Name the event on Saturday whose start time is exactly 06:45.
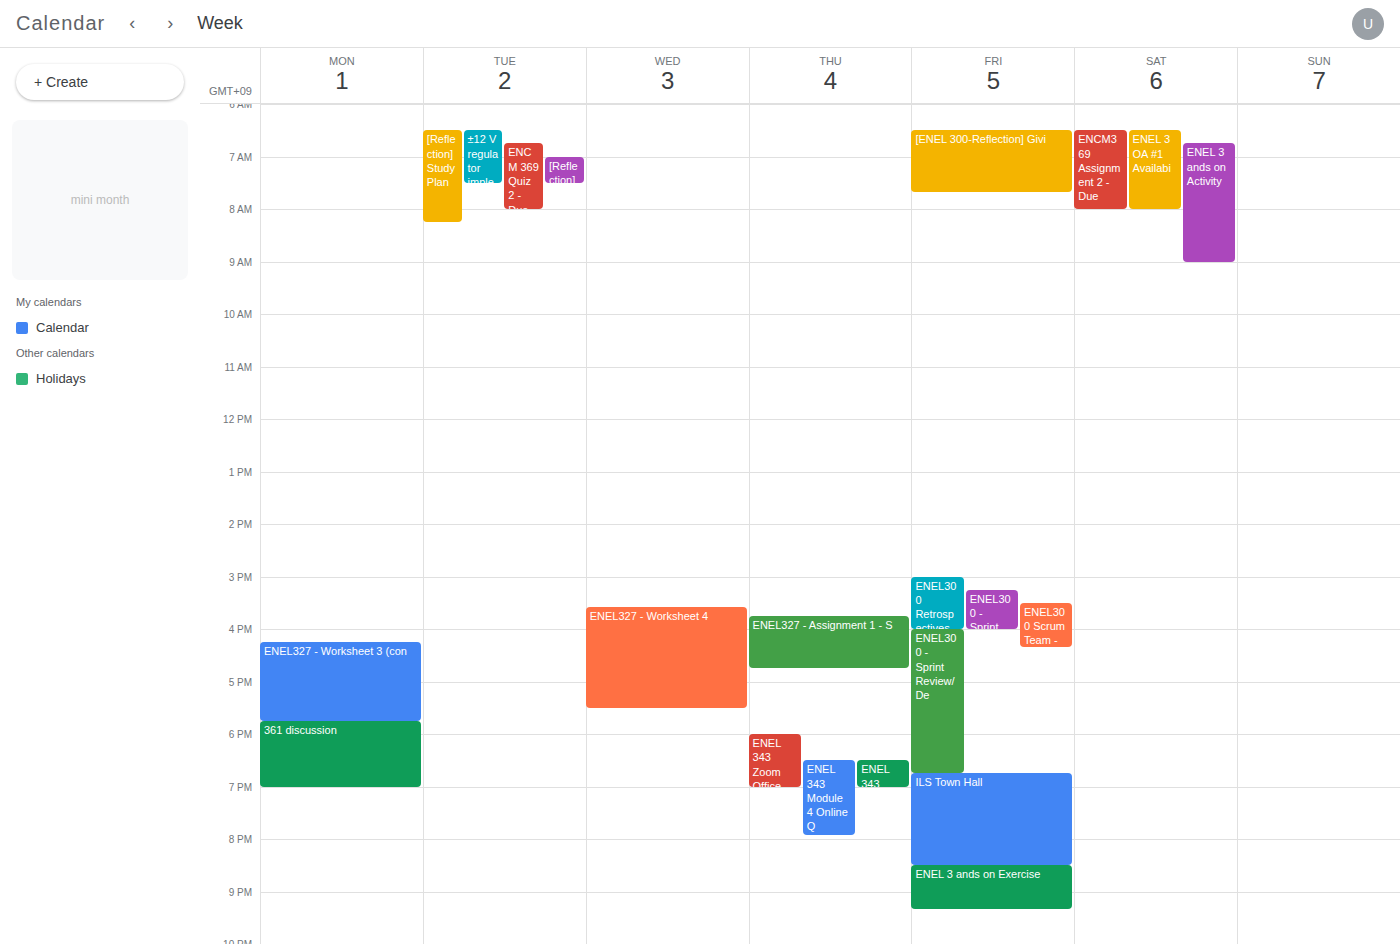
"ENEL 3 ands on Activity"